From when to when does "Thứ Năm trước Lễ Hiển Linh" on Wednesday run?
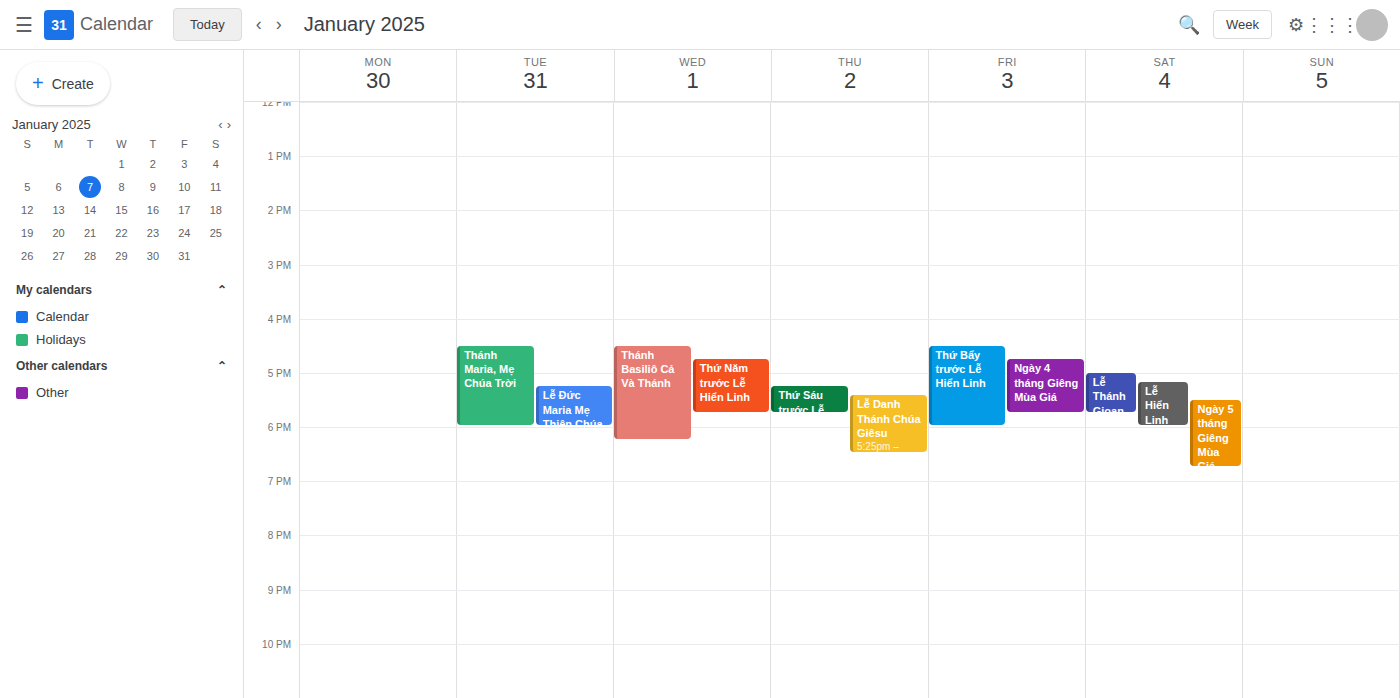
4:45 PM to 5:45 PM